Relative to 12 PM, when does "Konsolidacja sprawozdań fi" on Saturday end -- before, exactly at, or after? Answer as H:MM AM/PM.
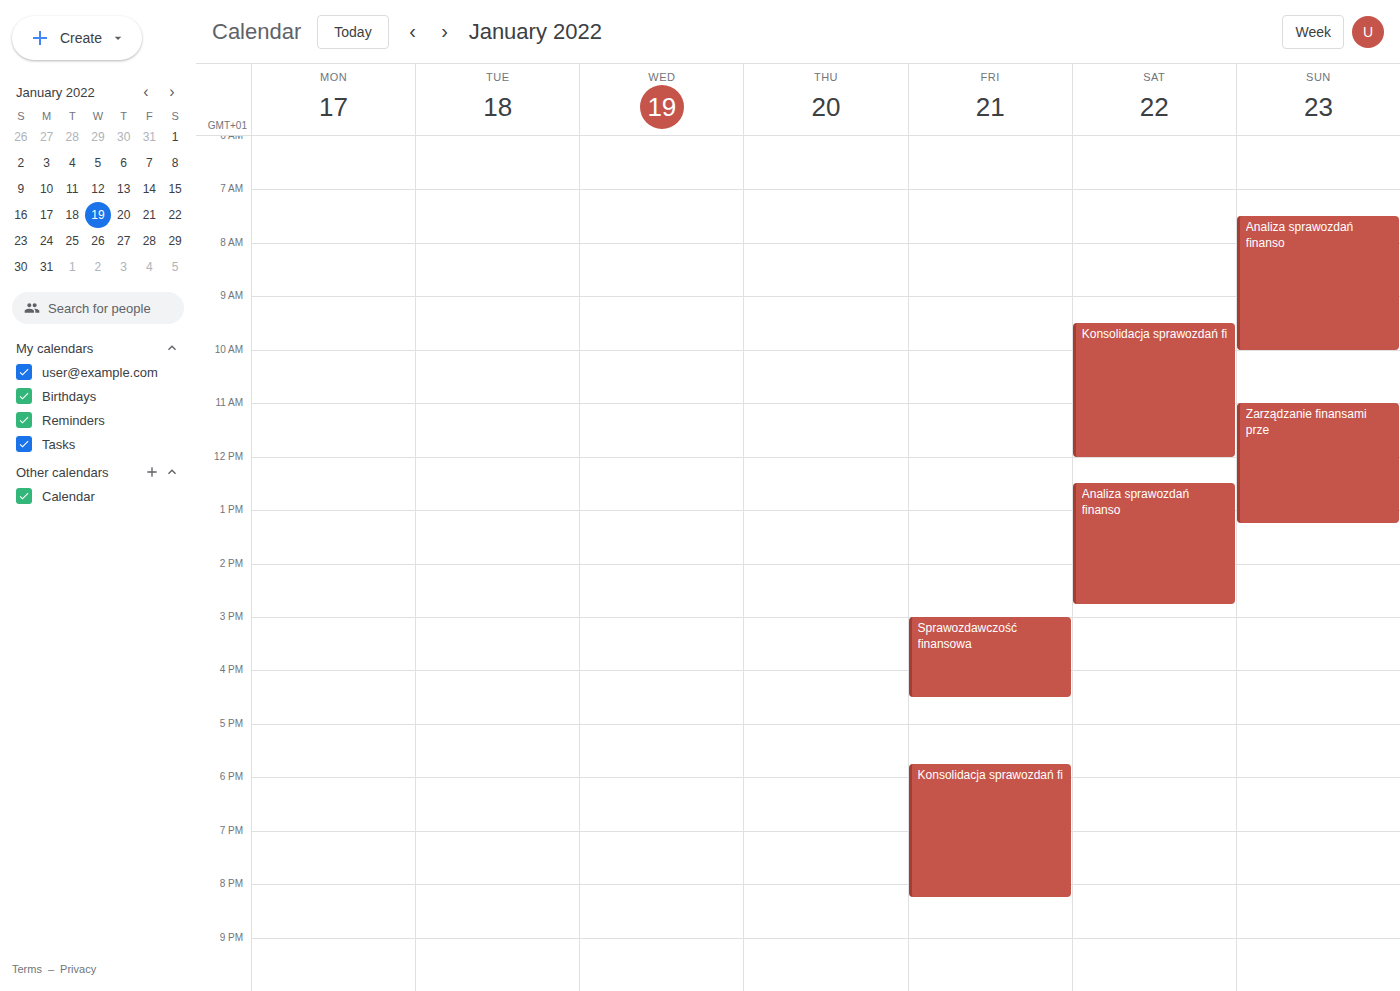
12:00 PM -- exactly at 12 PM, on the 12 PM line.